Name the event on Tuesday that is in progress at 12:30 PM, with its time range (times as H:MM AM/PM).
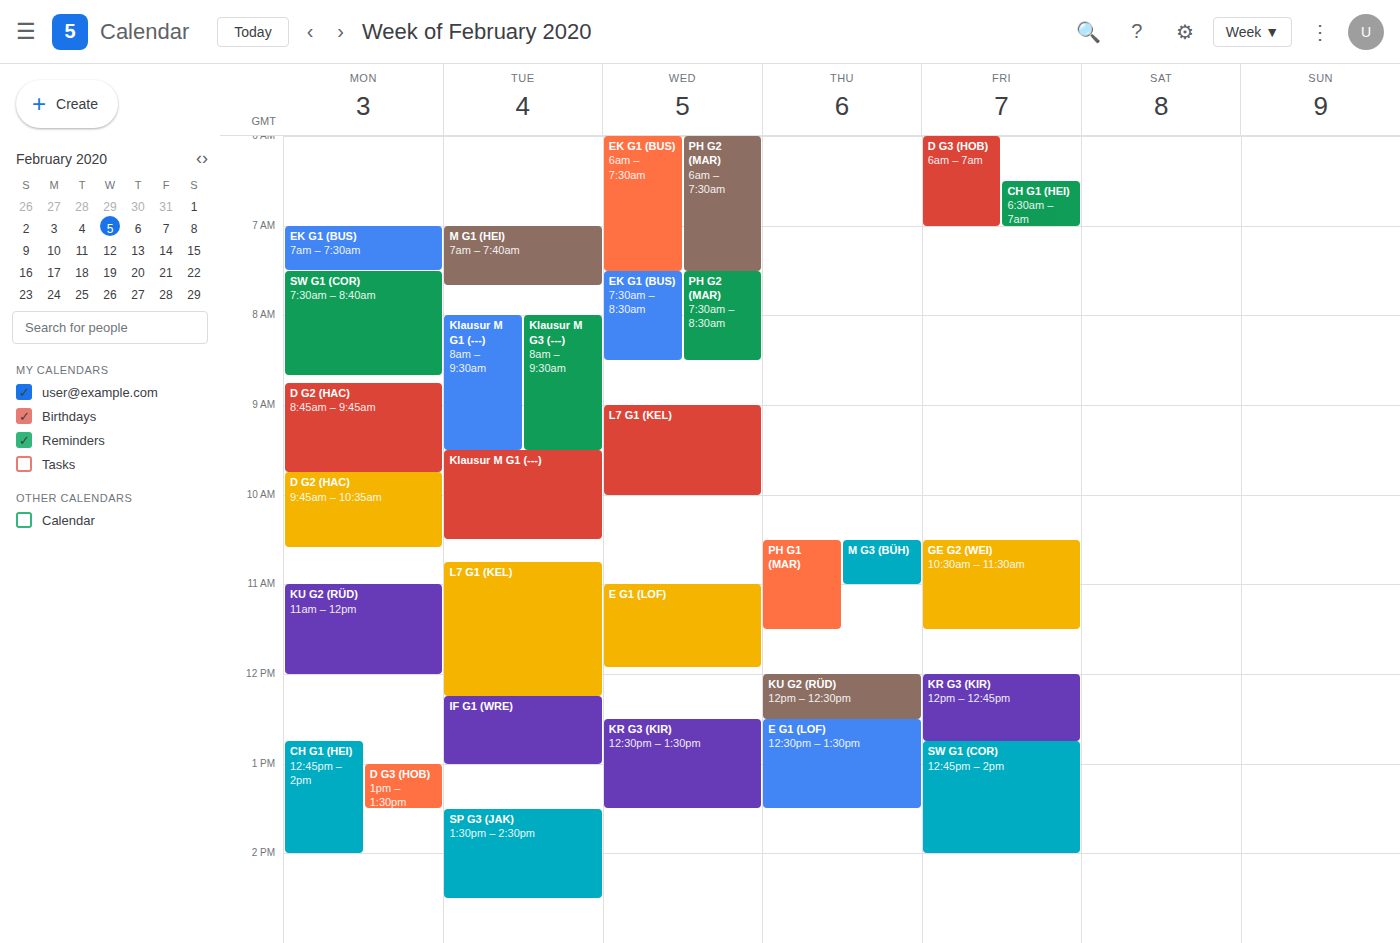
"IF G1 (WRE)", 12:15 PM to 1:00 PM